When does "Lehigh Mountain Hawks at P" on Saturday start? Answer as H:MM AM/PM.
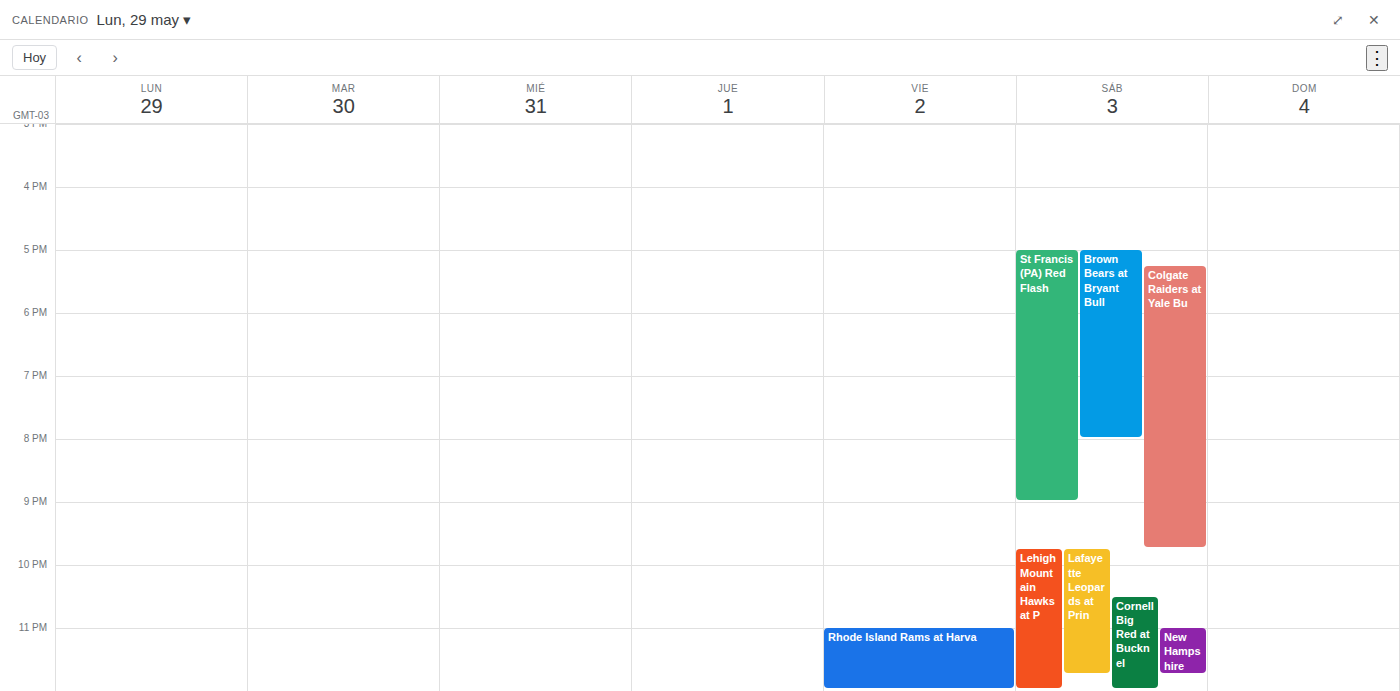
9:45 PM